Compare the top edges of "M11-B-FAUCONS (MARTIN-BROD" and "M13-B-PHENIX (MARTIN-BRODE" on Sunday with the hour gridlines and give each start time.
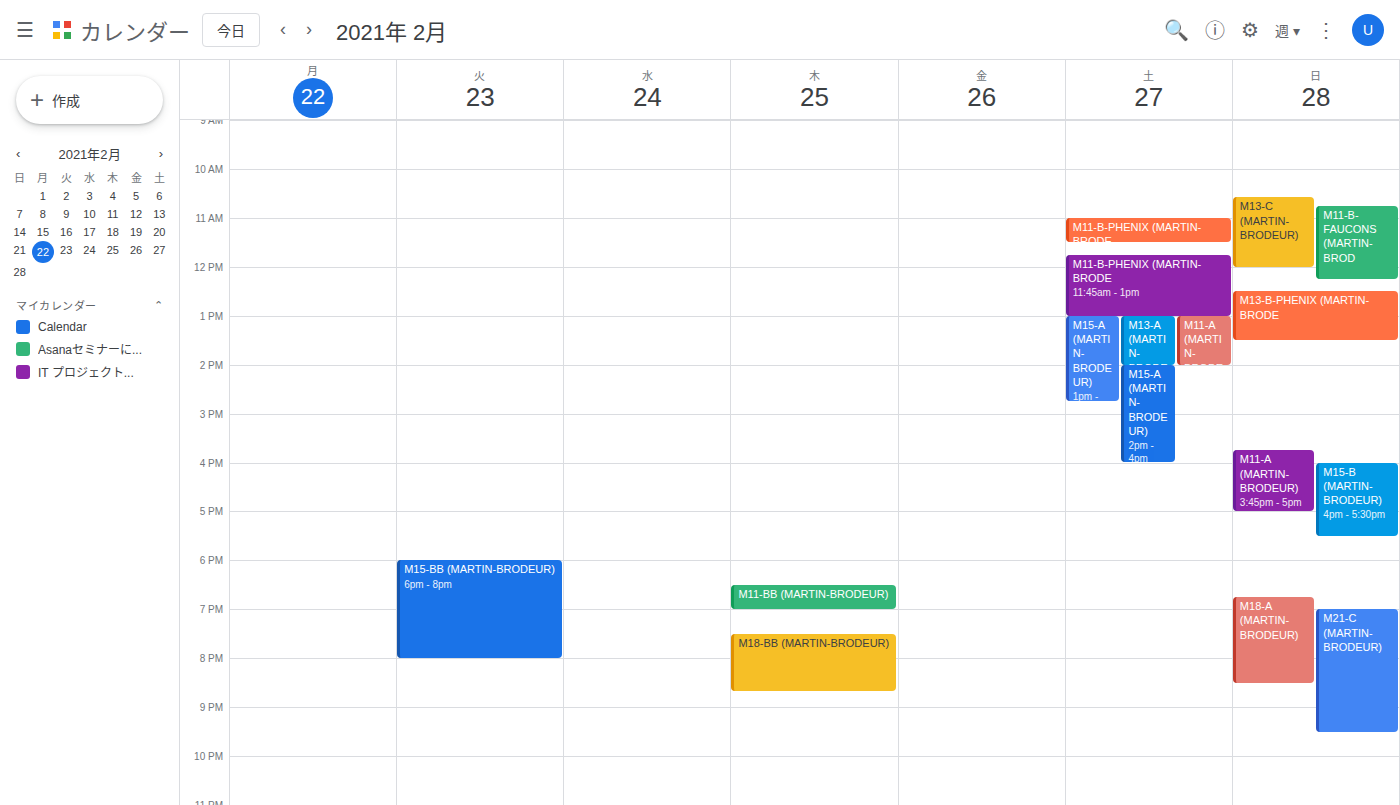
"M11-B-FAUCONS (MARTIN-BROD": 10:45 AM, neither: three quarters of the way from the 10 AM line to the 11 AM line. "M13-B-PHENIX (MARTIN-BRODE": 12:30 PM, halfway between the 12 PM and 1 PM lines.